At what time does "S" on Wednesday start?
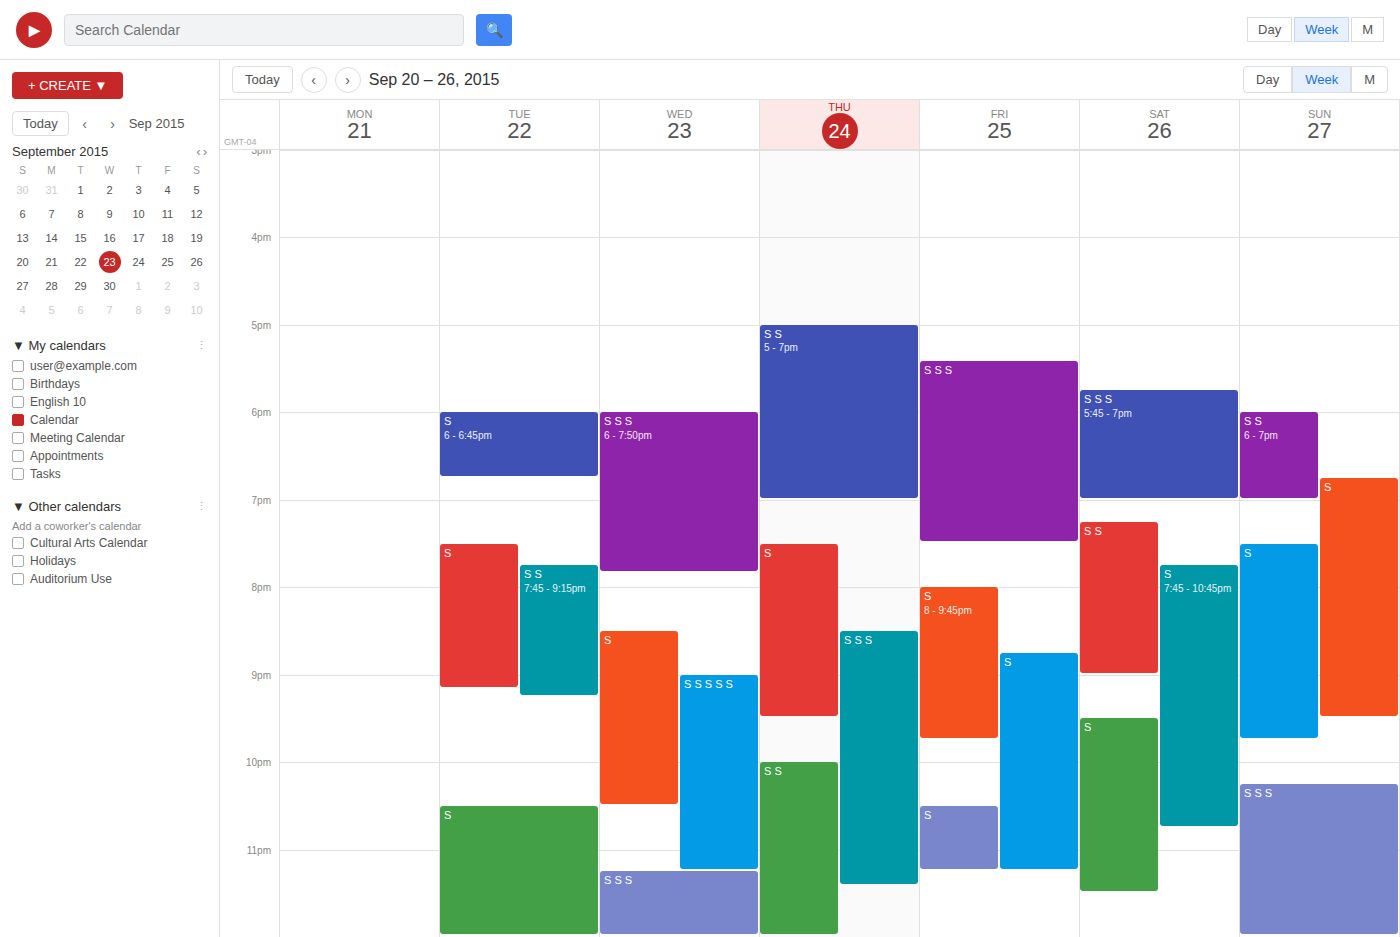
8:30 PM